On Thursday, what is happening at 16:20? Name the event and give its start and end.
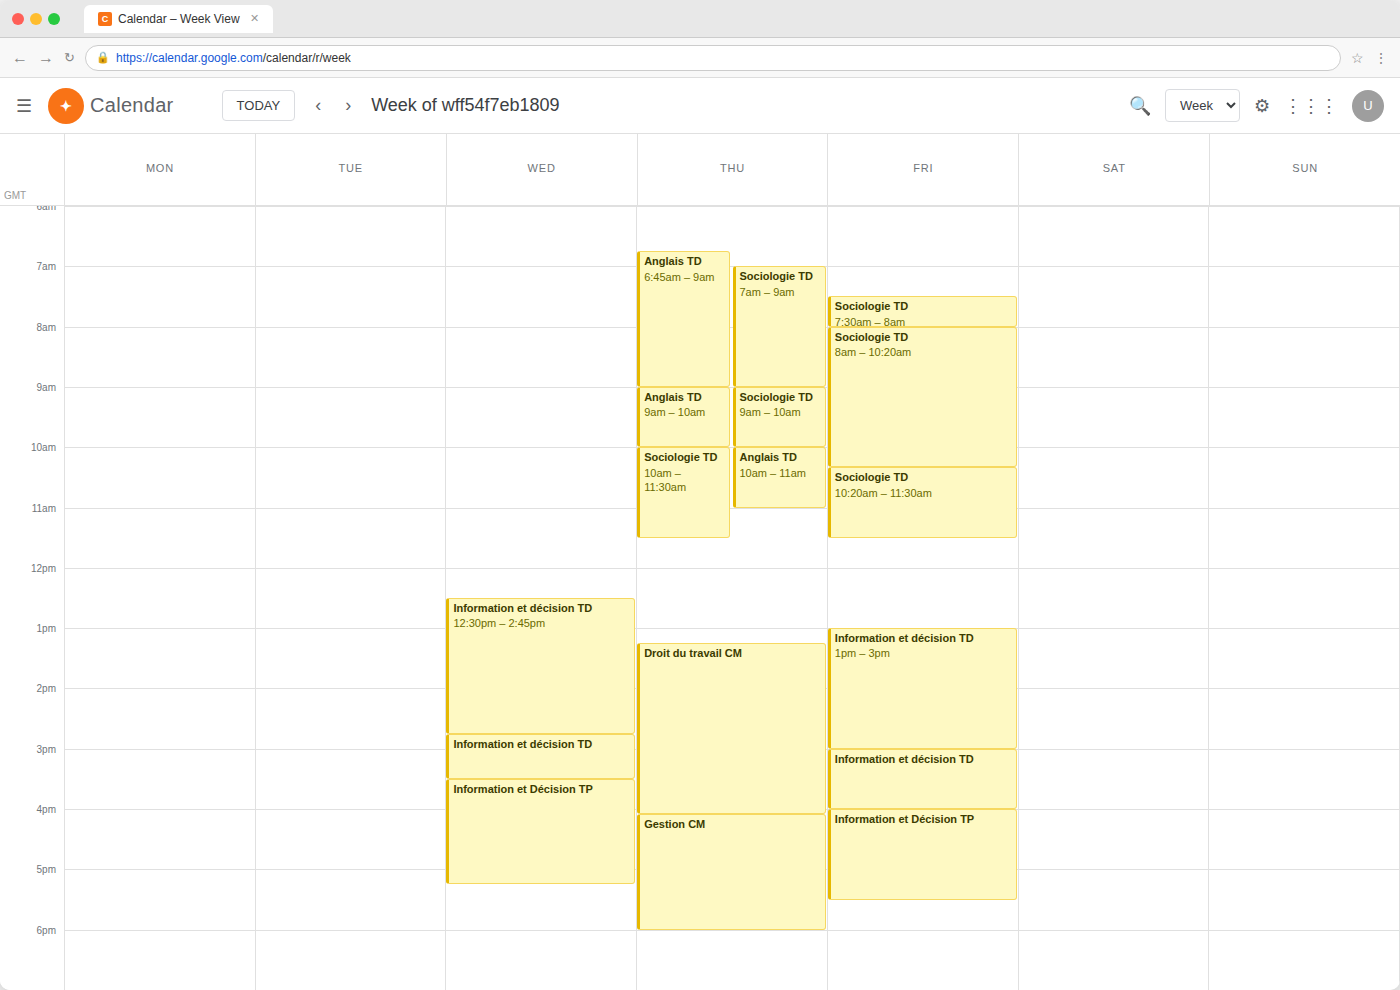
"Gestion CM", 16:05 to 18:00